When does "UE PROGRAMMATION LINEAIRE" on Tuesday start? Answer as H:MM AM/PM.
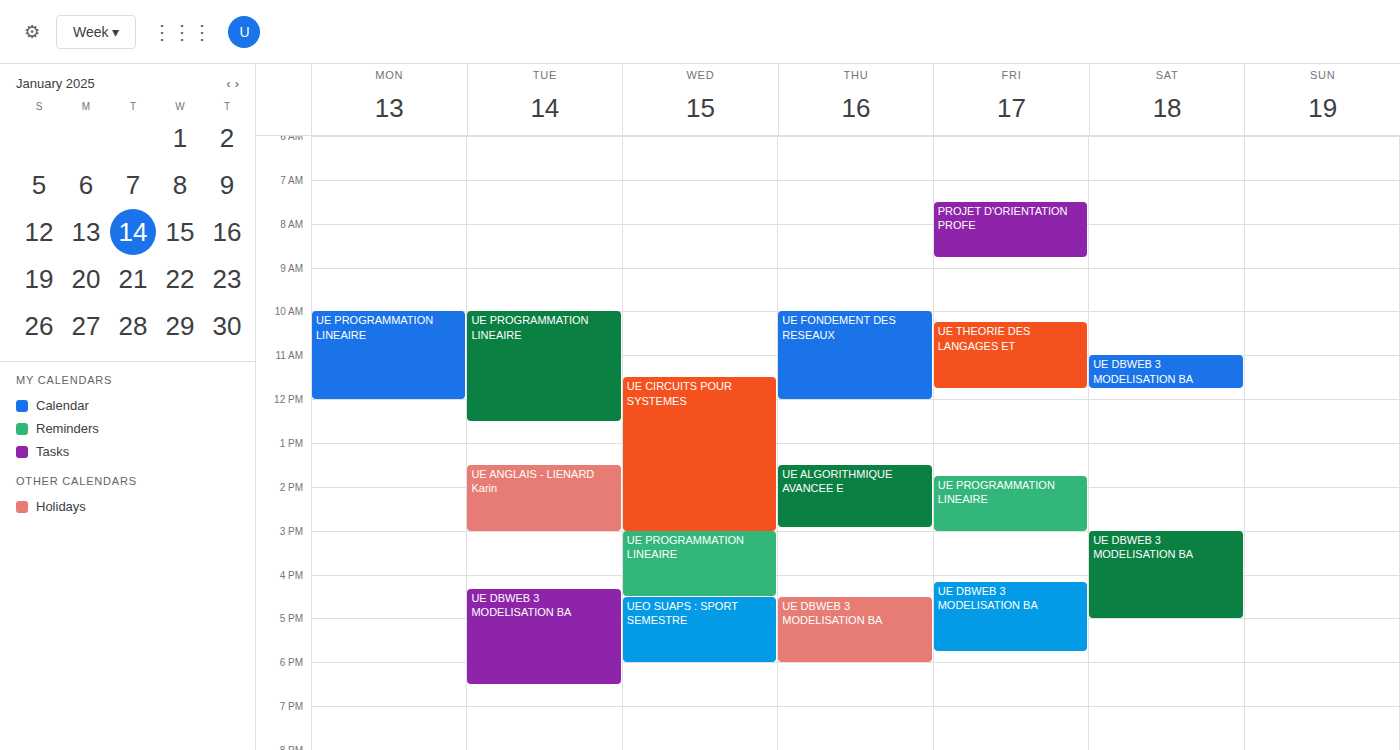
10:00 AM